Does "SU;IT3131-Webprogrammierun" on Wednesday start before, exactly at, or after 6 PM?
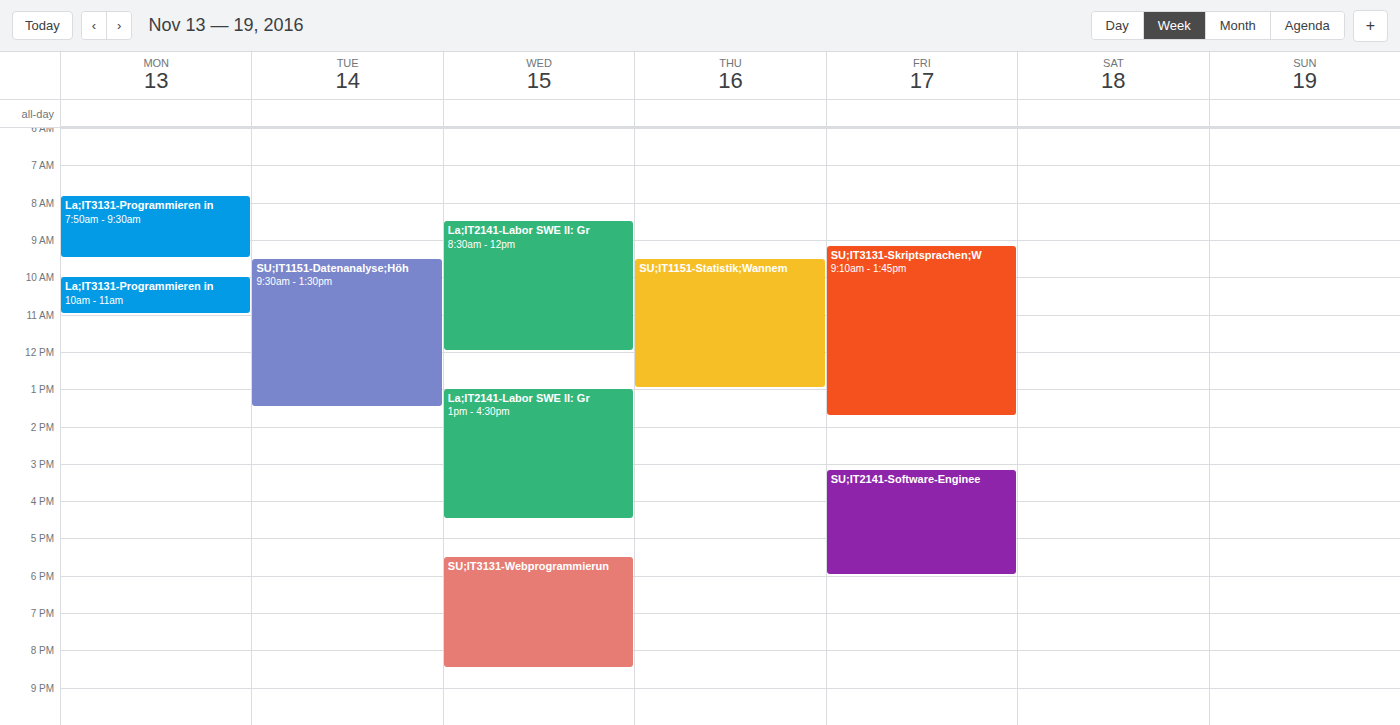
5:30 PM -- before 6 PM, 30 minutes above the 6 PM line.